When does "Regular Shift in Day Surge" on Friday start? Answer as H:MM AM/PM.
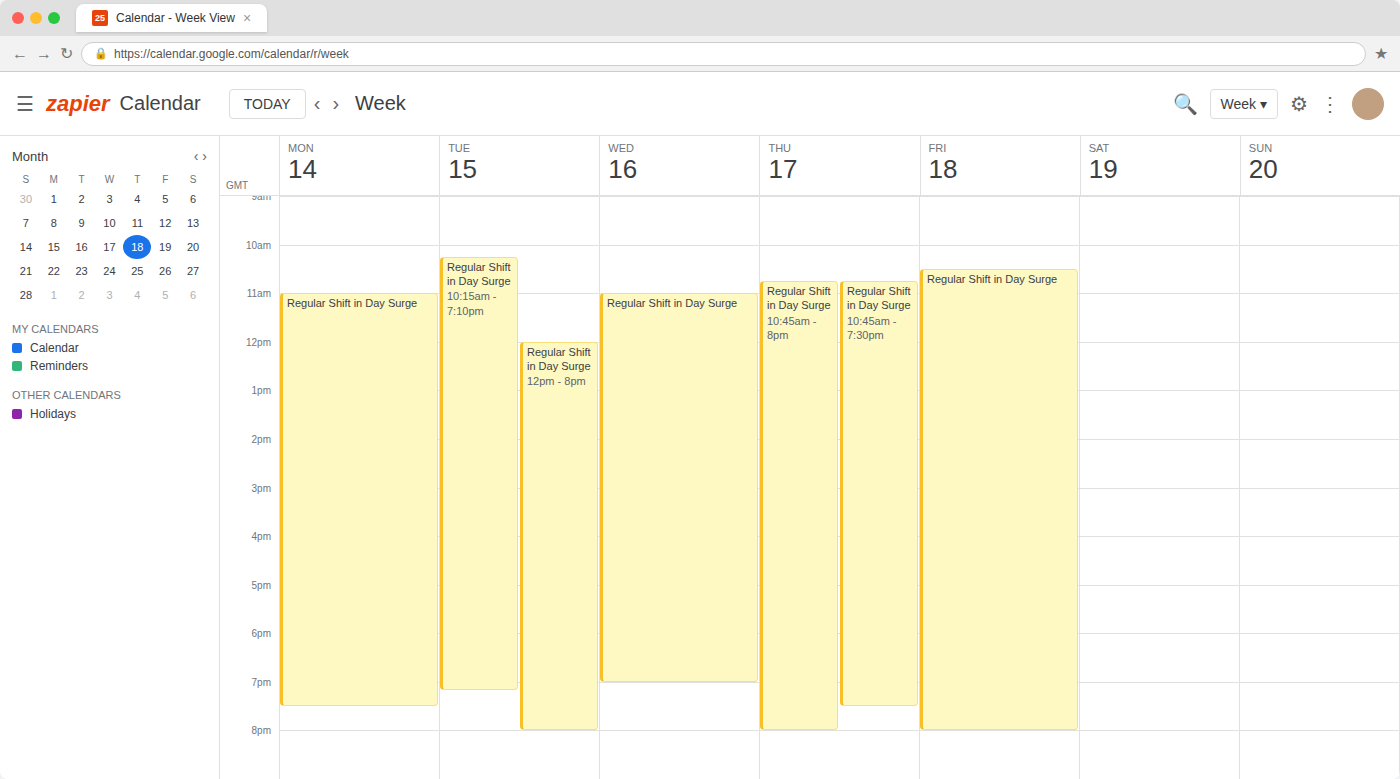
10:30 AM